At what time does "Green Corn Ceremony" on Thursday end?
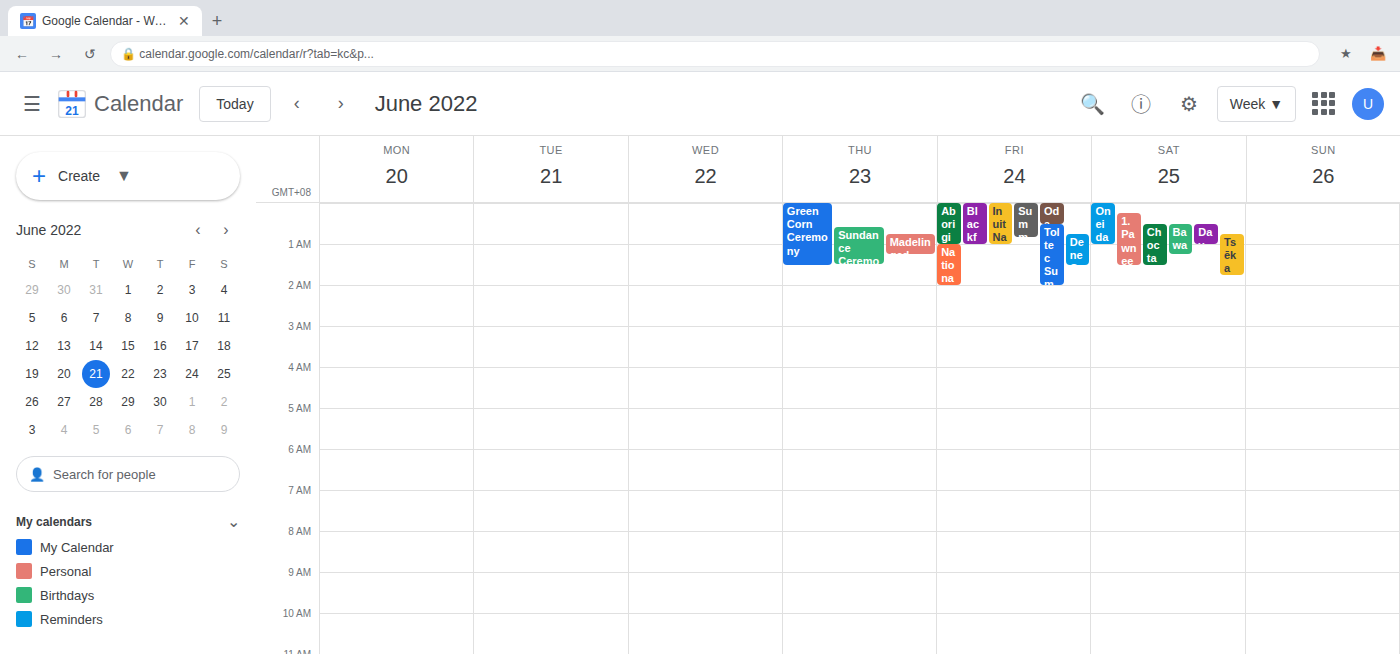
01:30